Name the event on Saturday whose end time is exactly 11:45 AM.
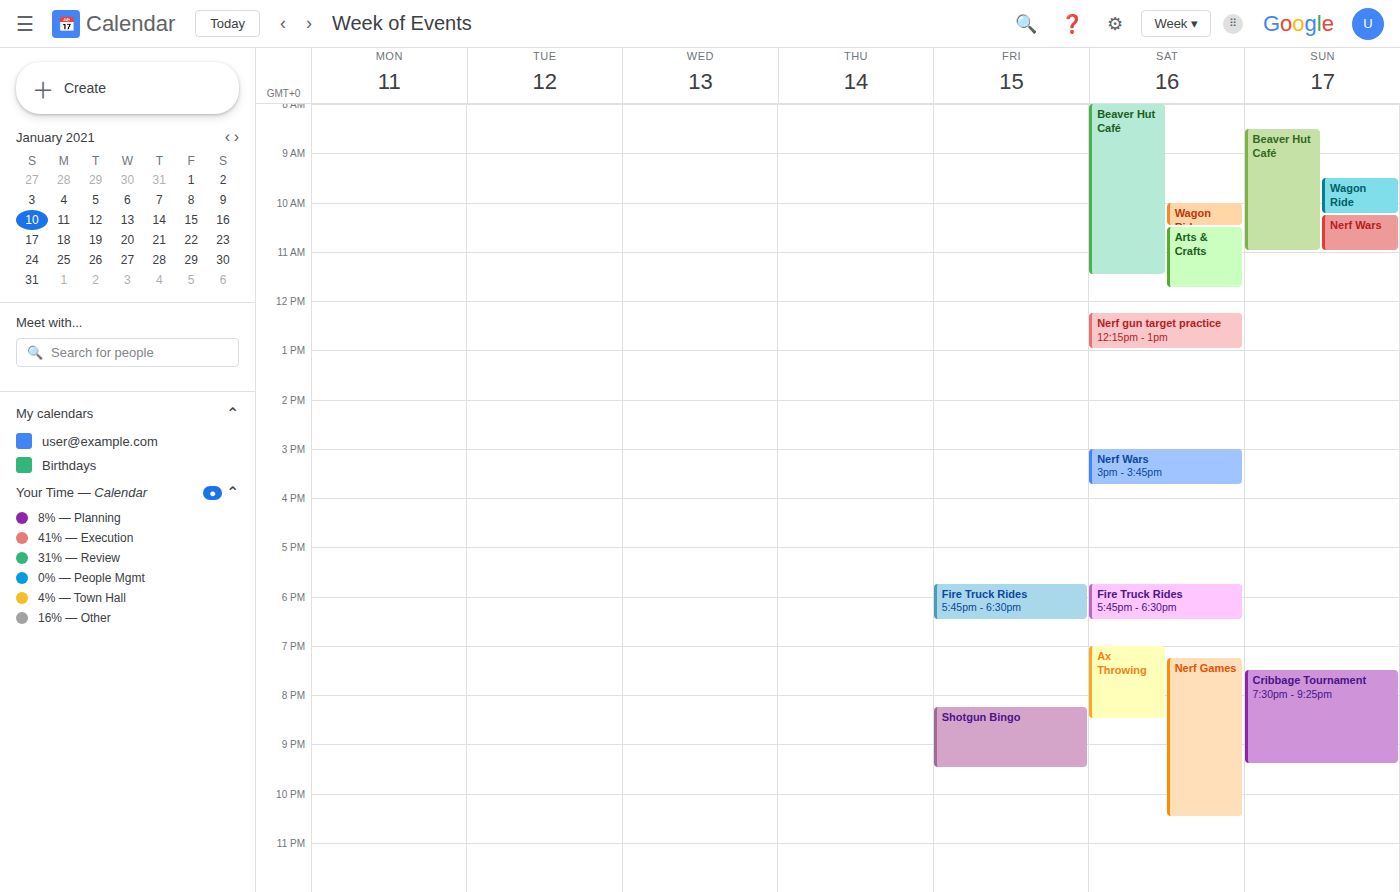
"Arts & Crafts"